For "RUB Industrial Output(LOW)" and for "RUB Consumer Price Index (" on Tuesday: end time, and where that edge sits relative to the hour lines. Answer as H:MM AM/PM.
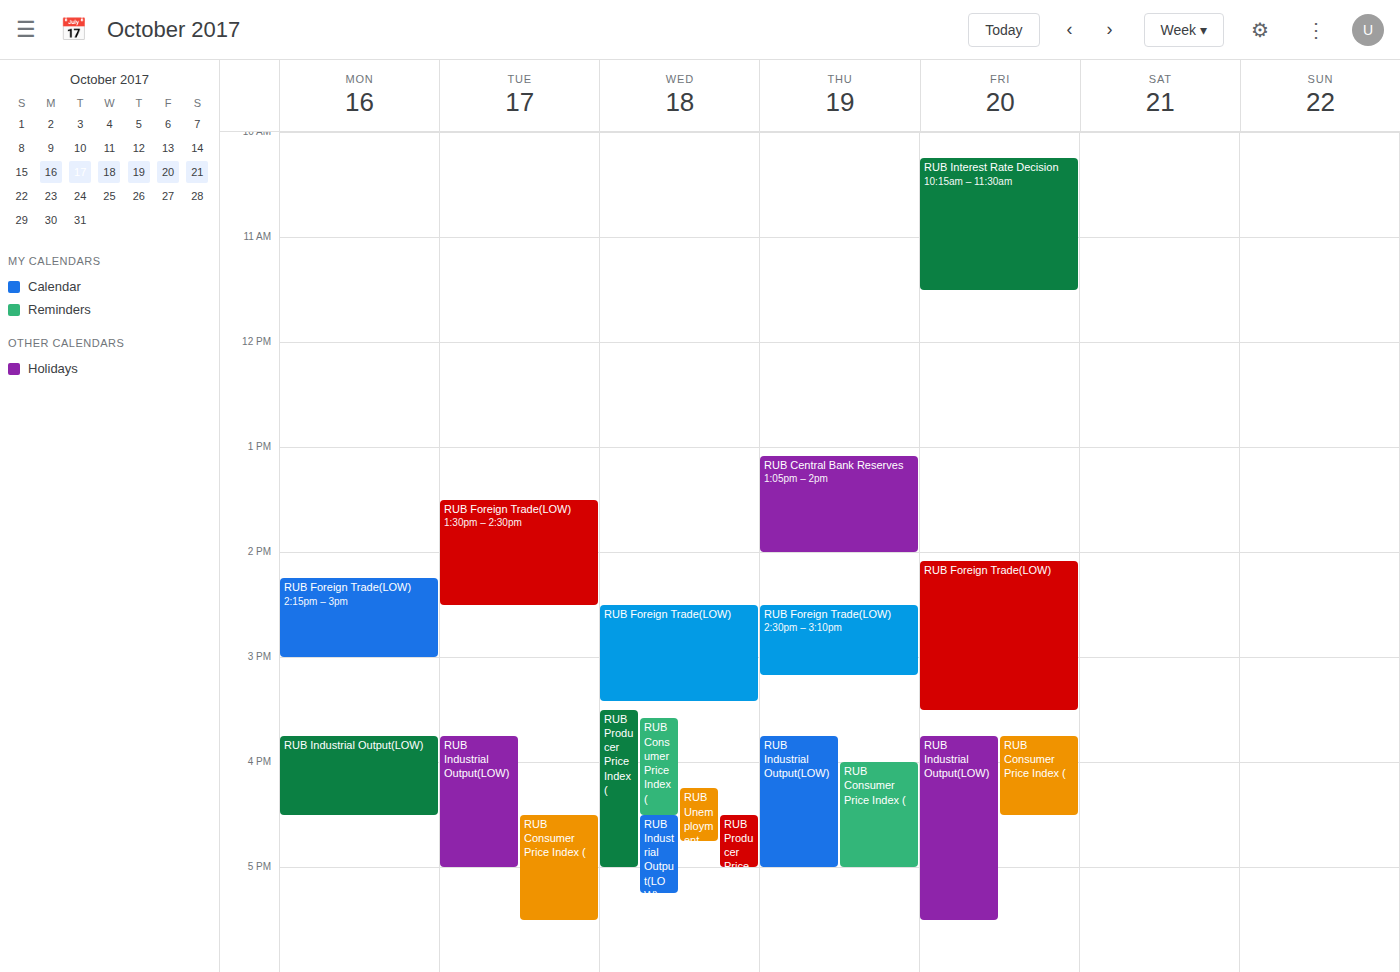
"RUB Industrial Output(LOW)": 5:00 PM, exactly on the 5 PM line. "RUB Consumer Price Index (": 5:30 PM, halfway between the 5 PM and 6 PM lines.